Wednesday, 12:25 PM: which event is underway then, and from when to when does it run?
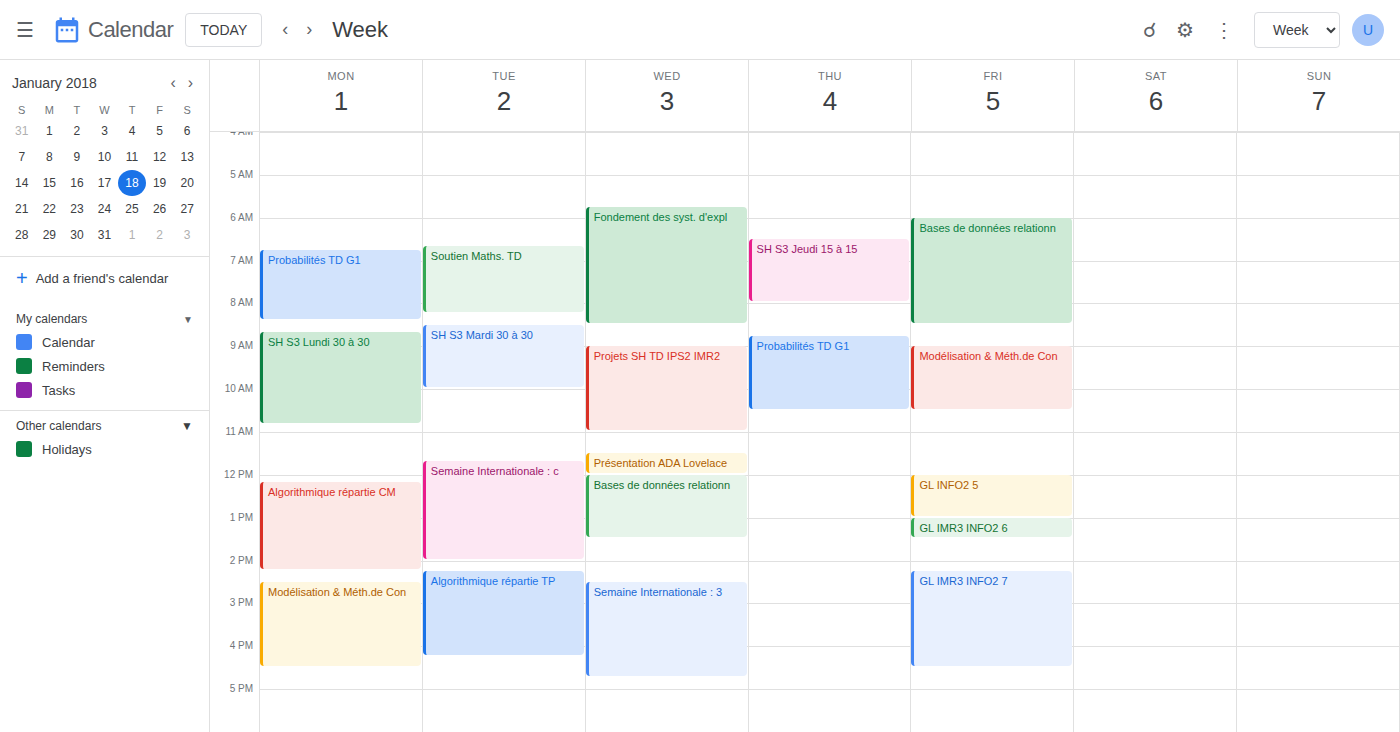
"Bases de données relationn", 12:00 PM to 1:30 PM